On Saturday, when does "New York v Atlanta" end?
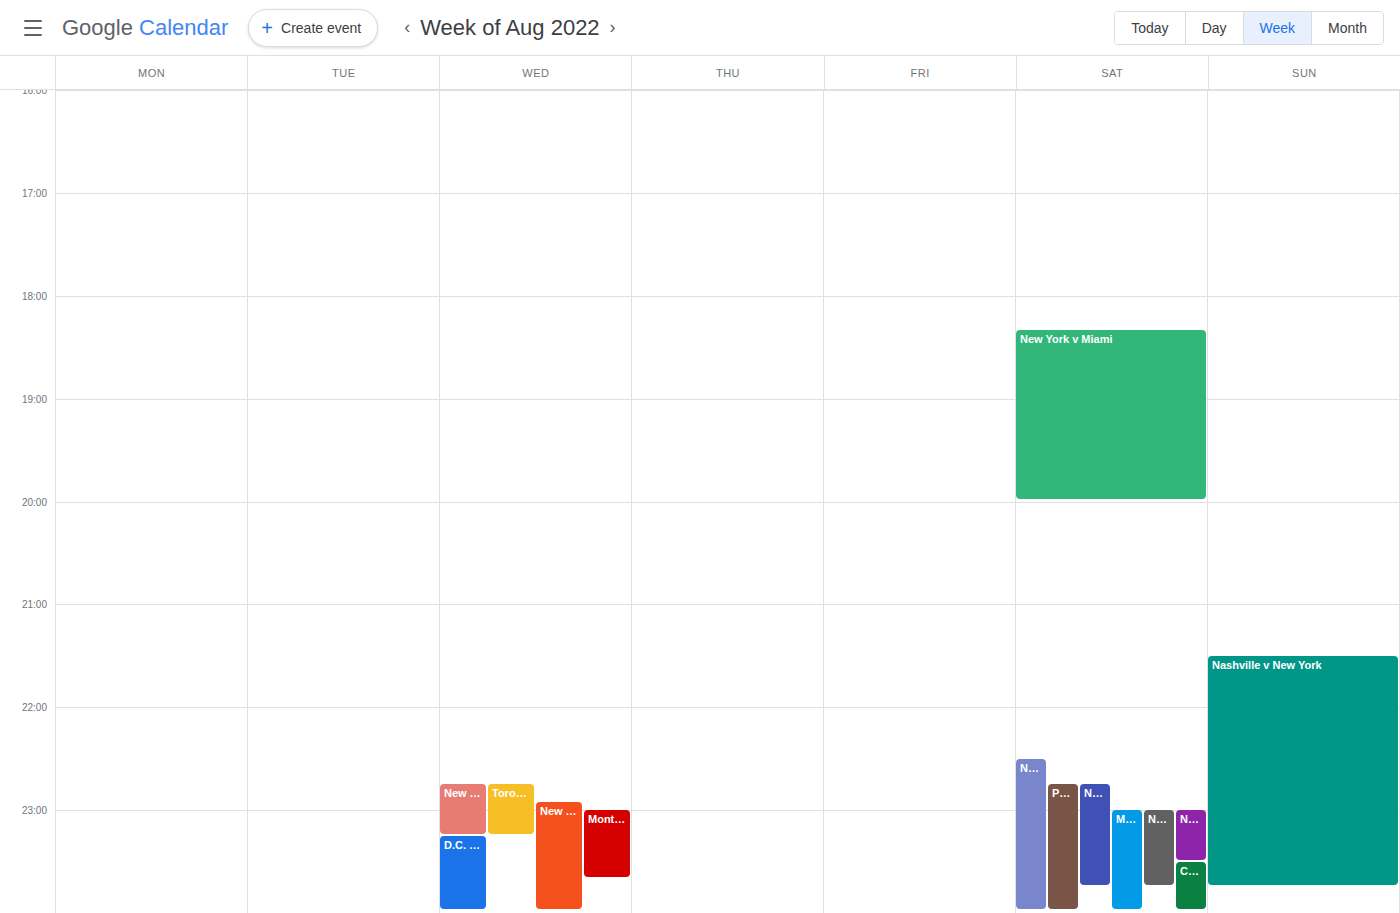
23:45